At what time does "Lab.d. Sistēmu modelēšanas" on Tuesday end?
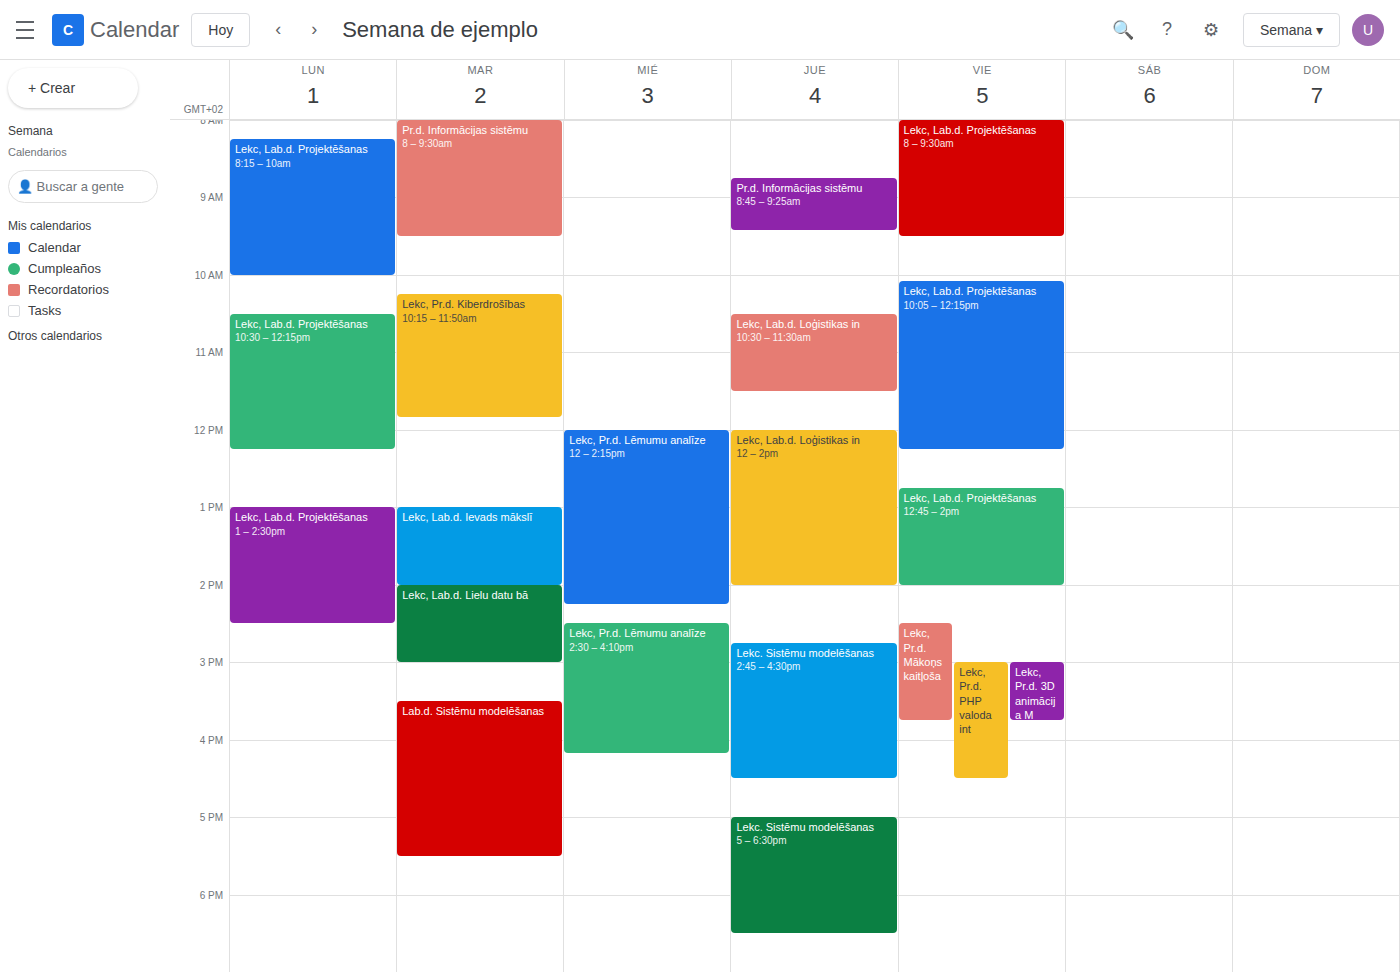
17:30